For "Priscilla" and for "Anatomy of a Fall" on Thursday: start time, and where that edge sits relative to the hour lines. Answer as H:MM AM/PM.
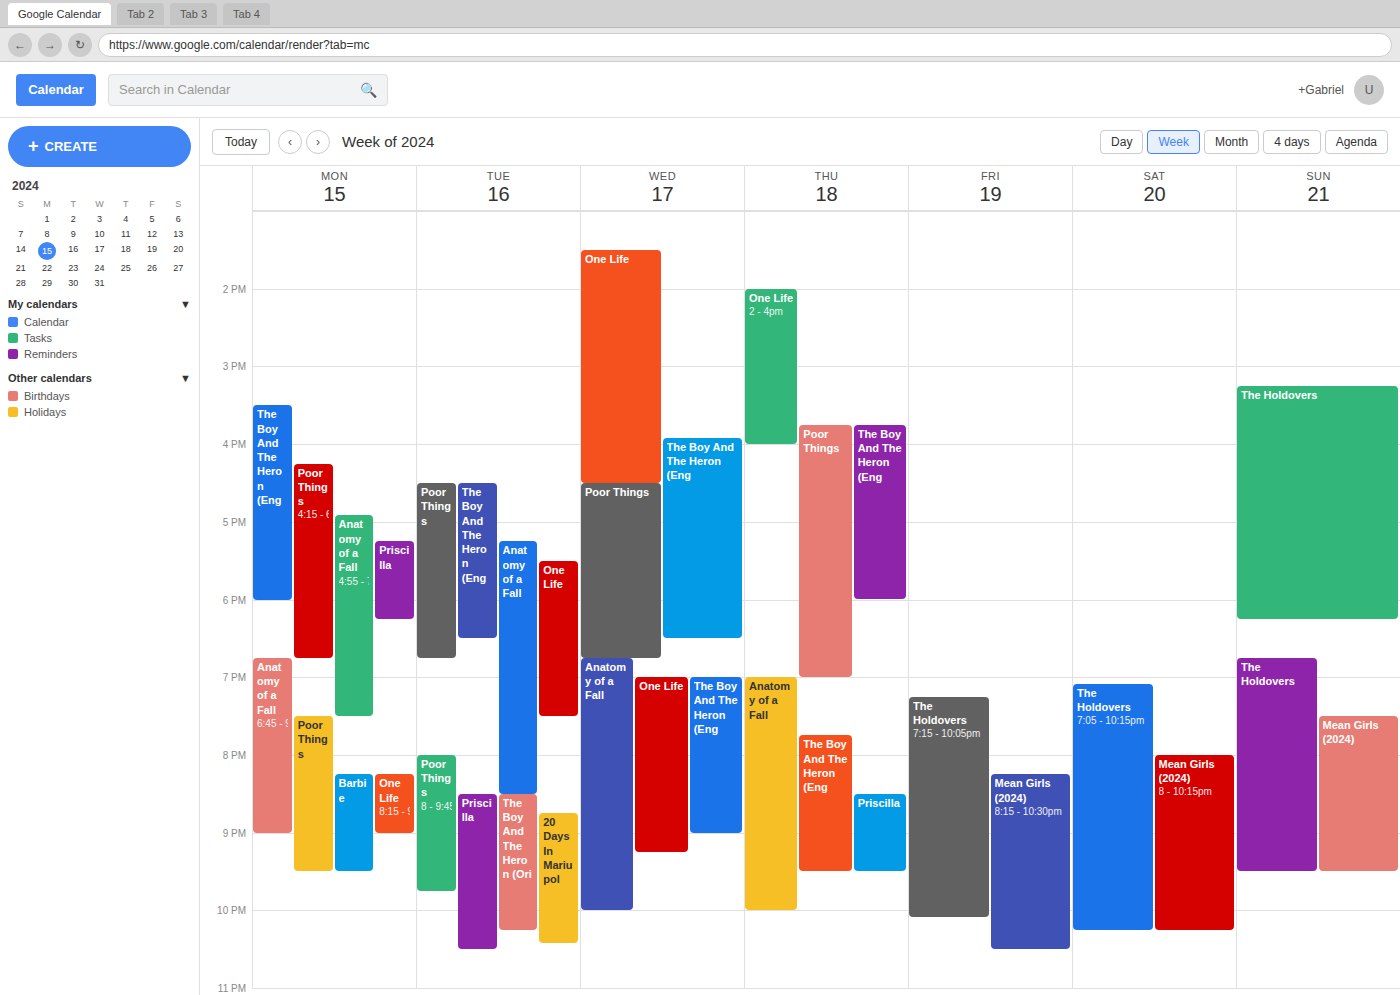
"Priscilla": 8:30 PM, halfway between the 8 PM and 9 PM lines. "Anatomy of a Fall": 7:00 PM, exactly on the 7 PM line.